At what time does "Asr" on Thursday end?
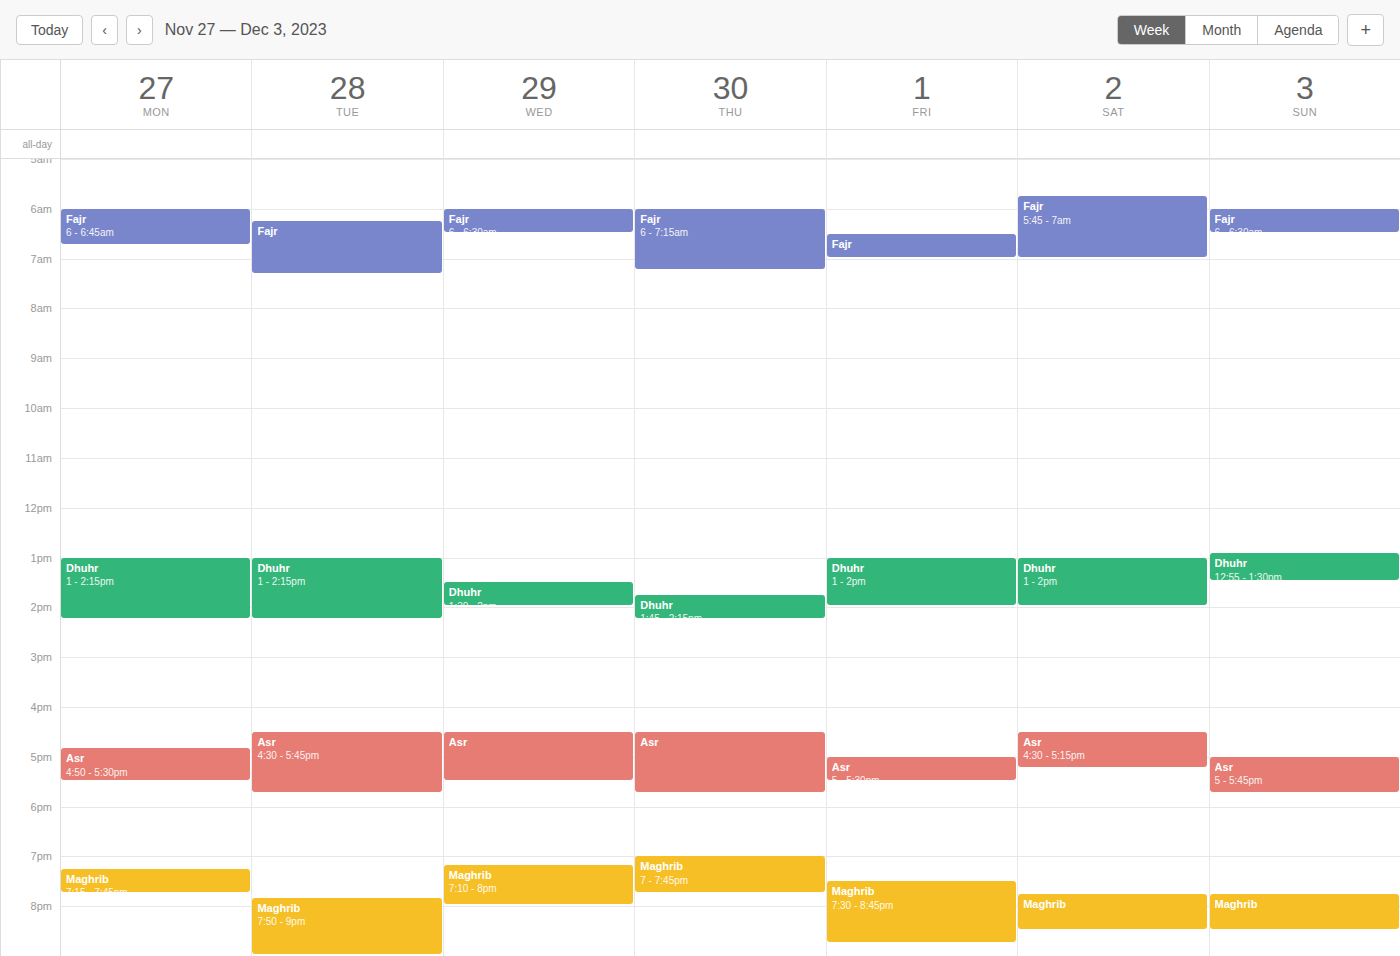
5:45 PM